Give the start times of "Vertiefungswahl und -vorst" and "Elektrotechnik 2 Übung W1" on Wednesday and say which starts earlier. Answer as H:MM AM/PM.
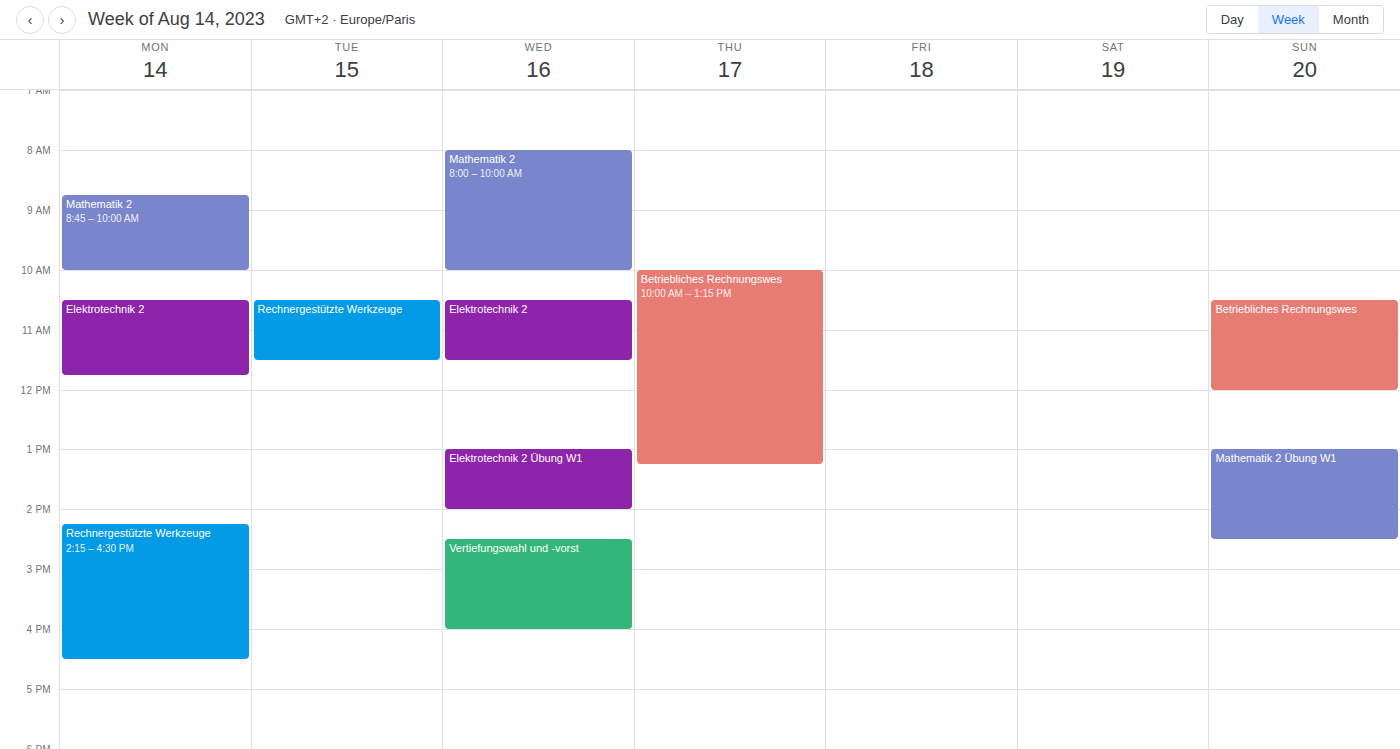
"Elektrotechnik 2 Übung W1" 1:00 PM; "Vertiefungswahl und -vorst" 2:30 PM.